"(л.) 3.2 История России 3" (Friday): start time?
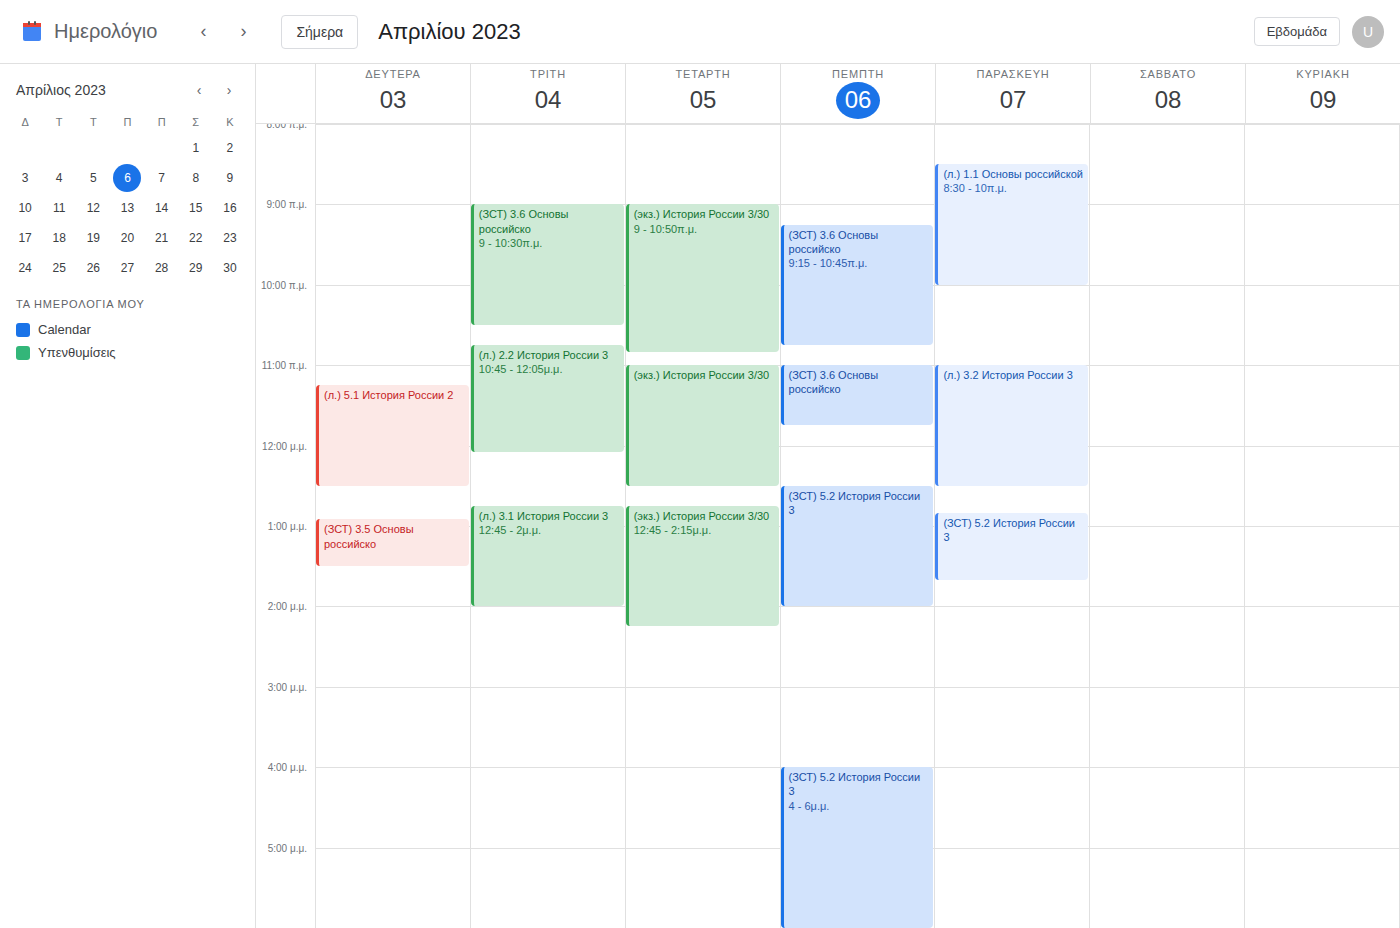
11:00 AM